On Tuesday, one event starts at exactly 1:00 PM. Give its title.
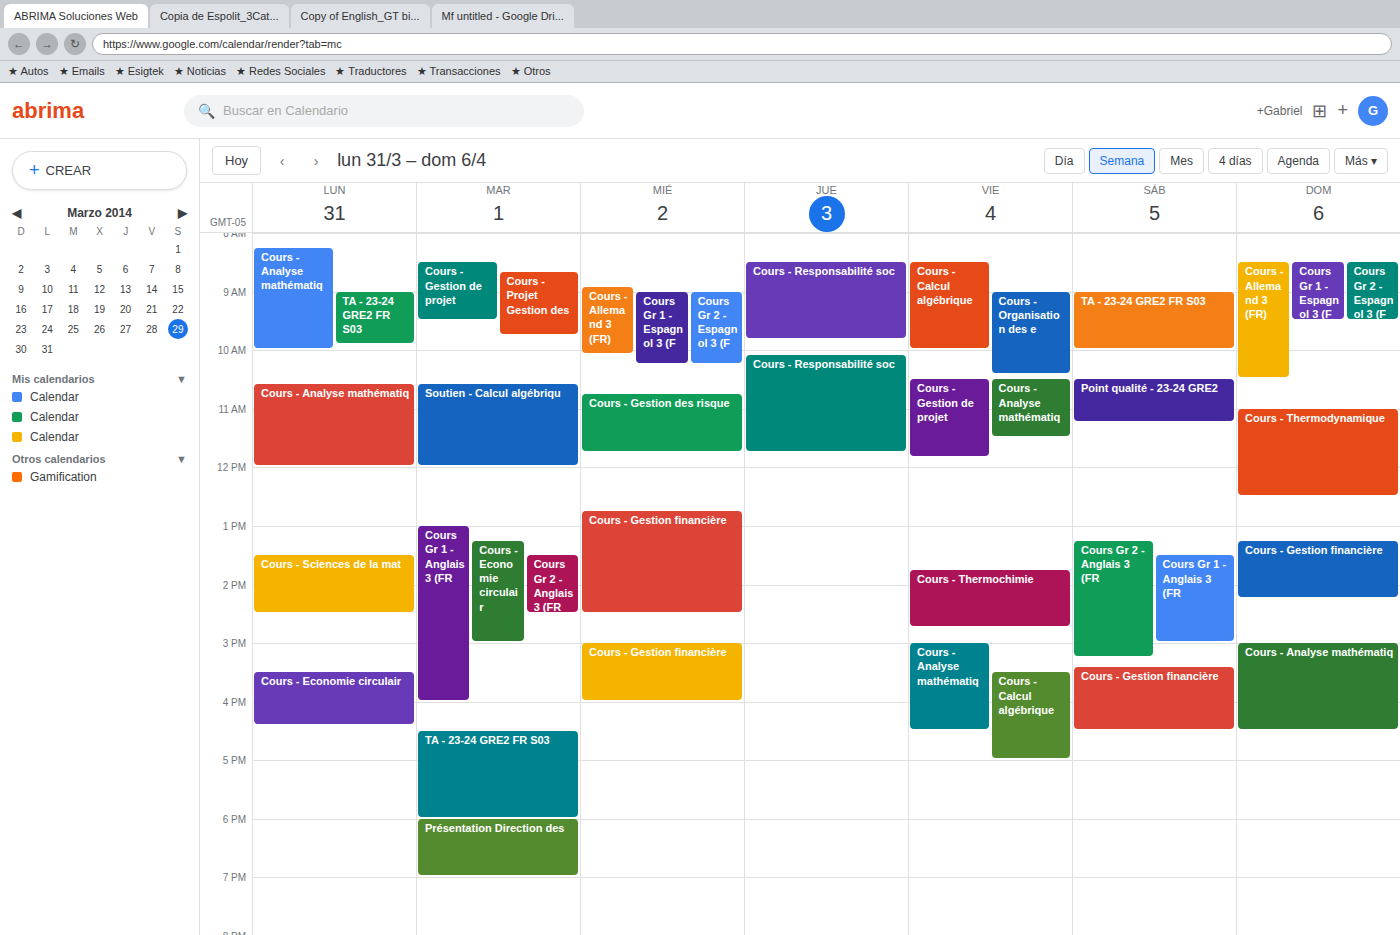
"Cours Gr 1 - Anglais 3 (FR"